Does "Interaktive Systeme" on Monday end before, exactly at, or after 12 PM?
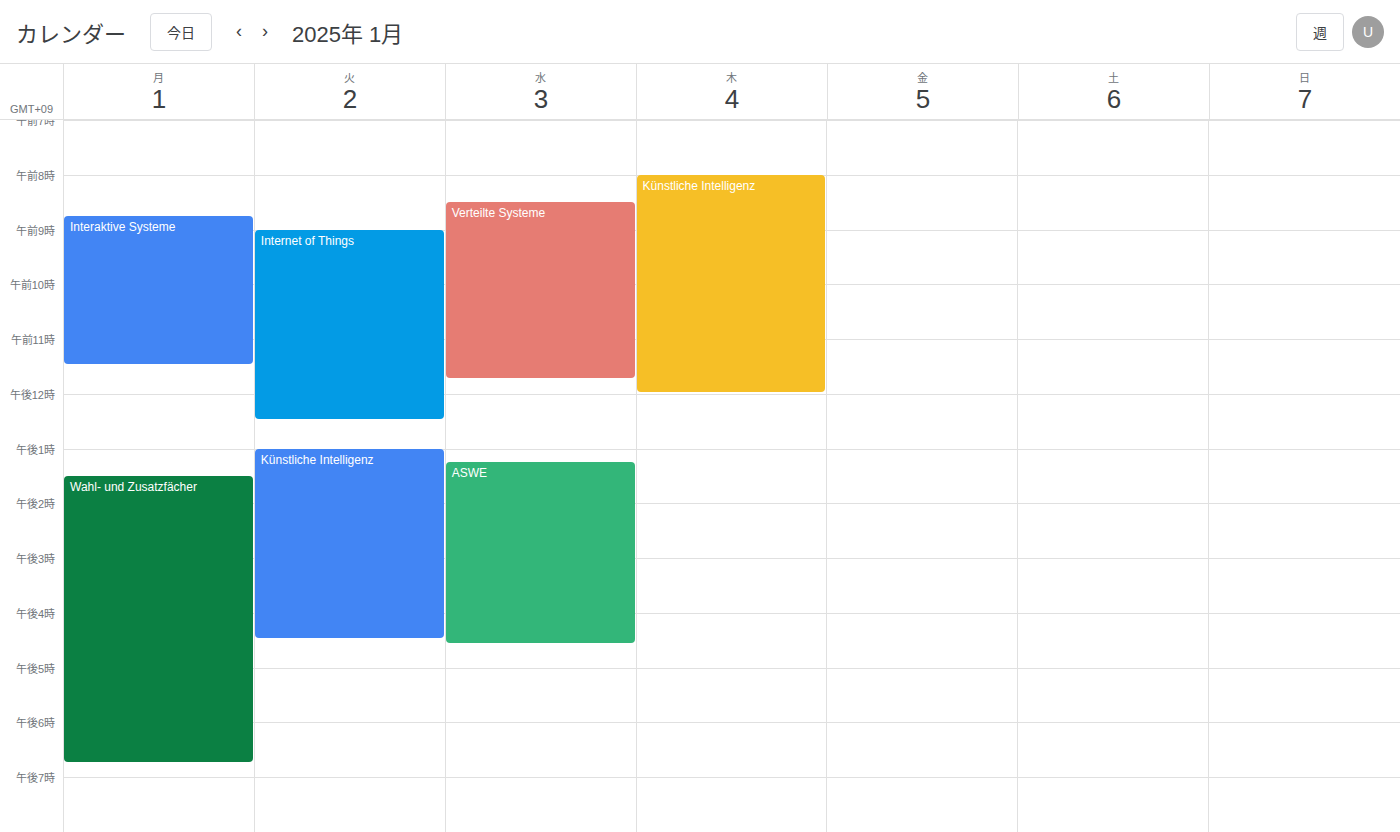
11:30 AM -- before 12 PM, 30 minutes above the 12 PM line.